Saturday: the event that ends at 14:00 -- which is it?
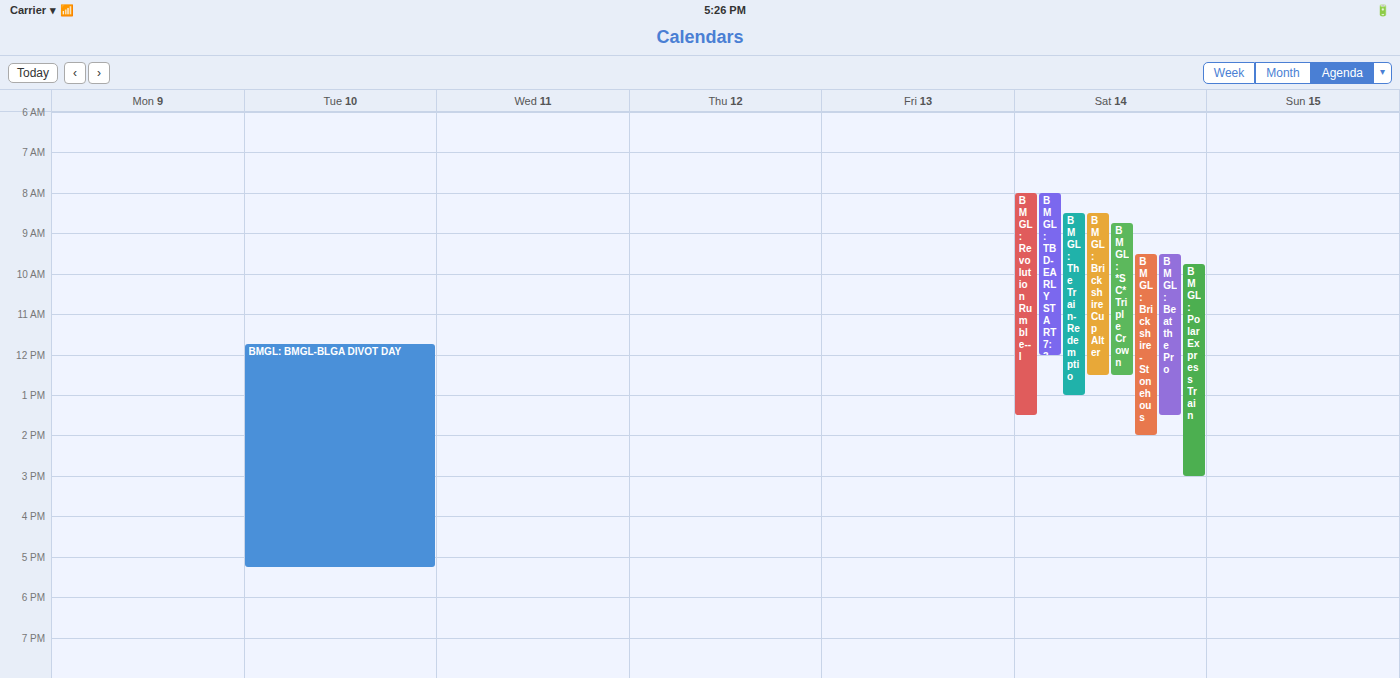
"BMGL: Brickshire-Stonehous"